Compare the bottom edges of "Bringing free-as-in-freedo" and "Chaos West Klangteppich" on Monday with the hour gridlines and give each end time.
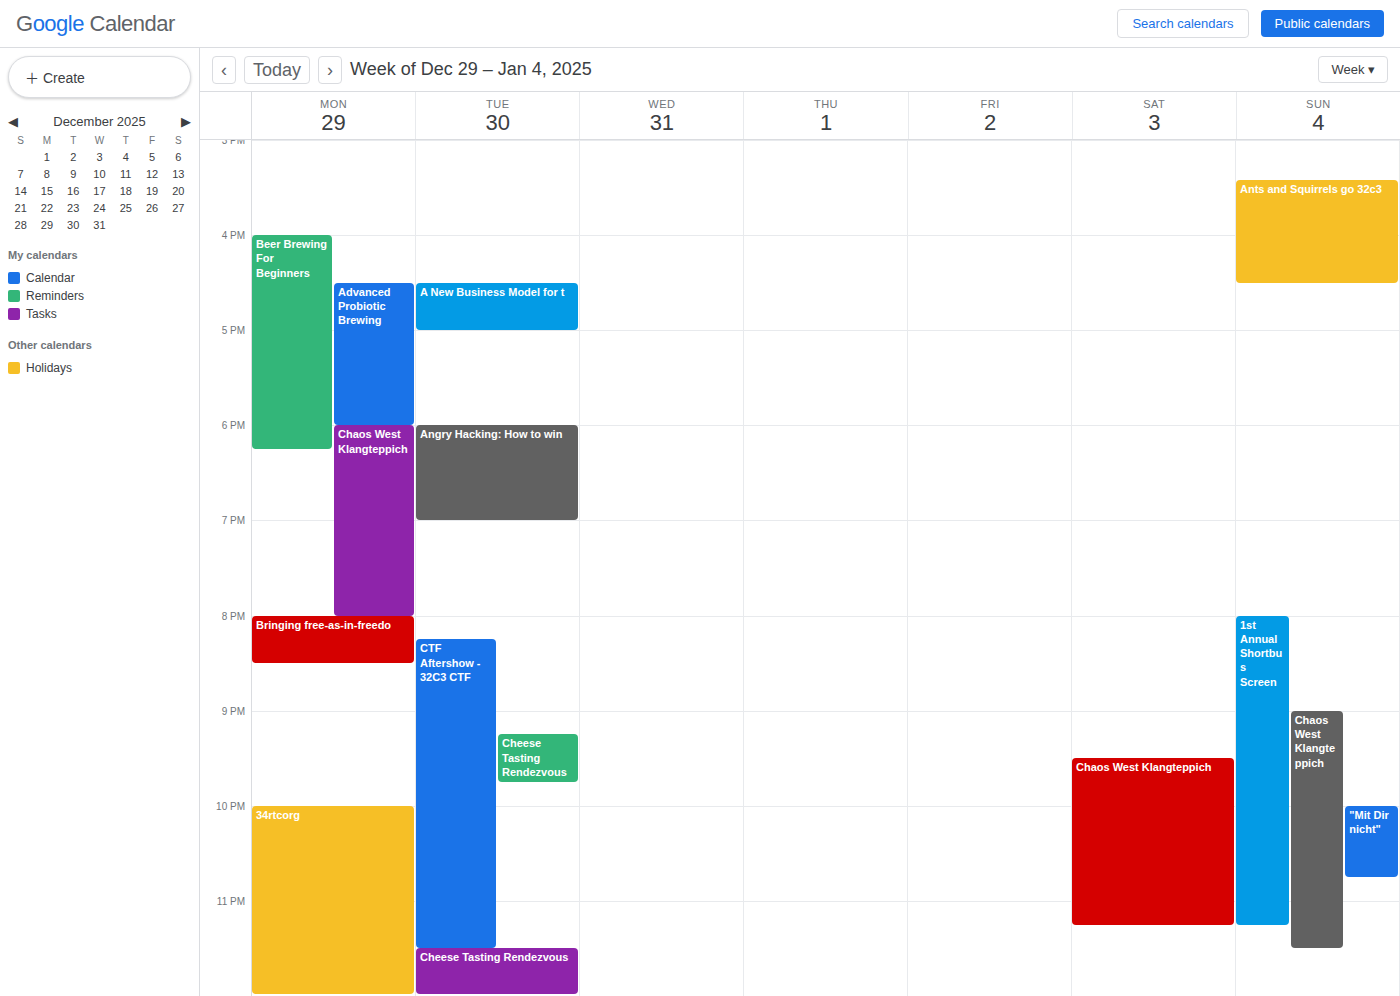
"Bringing free-as-in-freedo": 20:30, halfway between the 20:00 and 21:00 lines. "Chaos West Klangteppich": 20:00, exactly on the 20:00 line.